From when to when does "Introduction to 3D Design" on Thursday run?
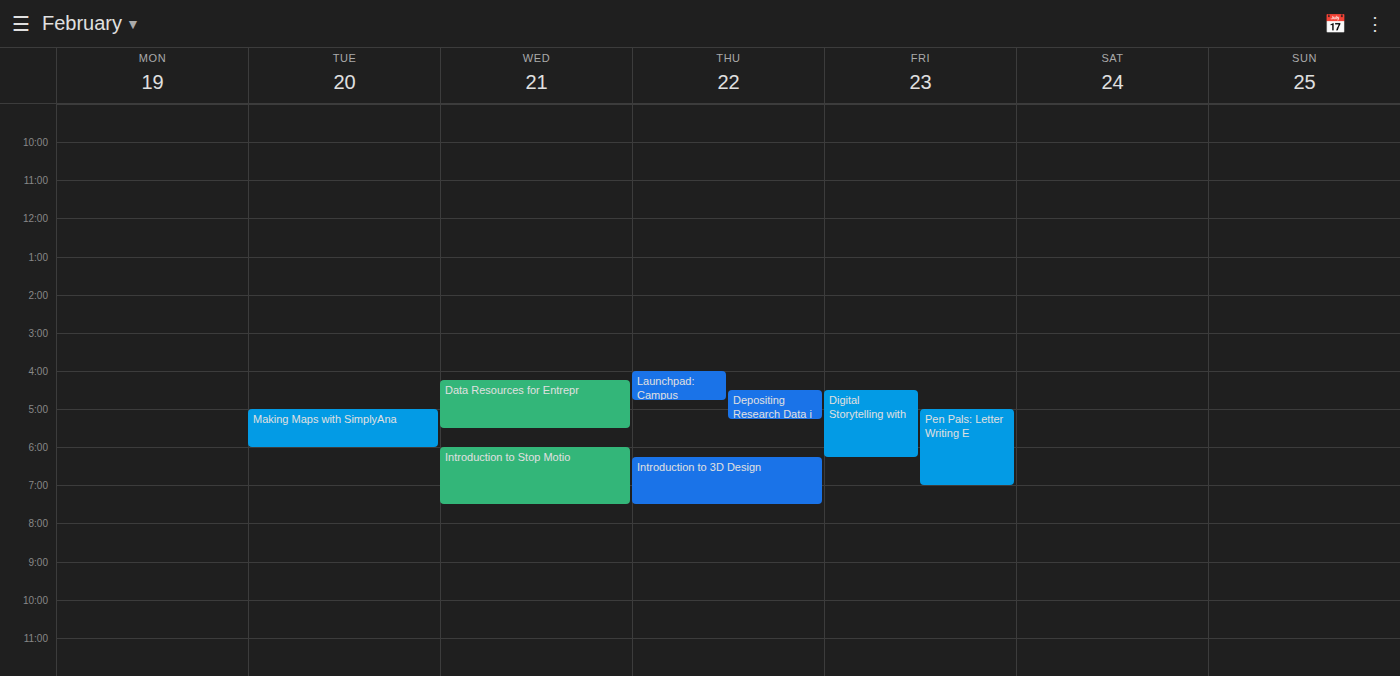
6:15 PM to 7:30 PM